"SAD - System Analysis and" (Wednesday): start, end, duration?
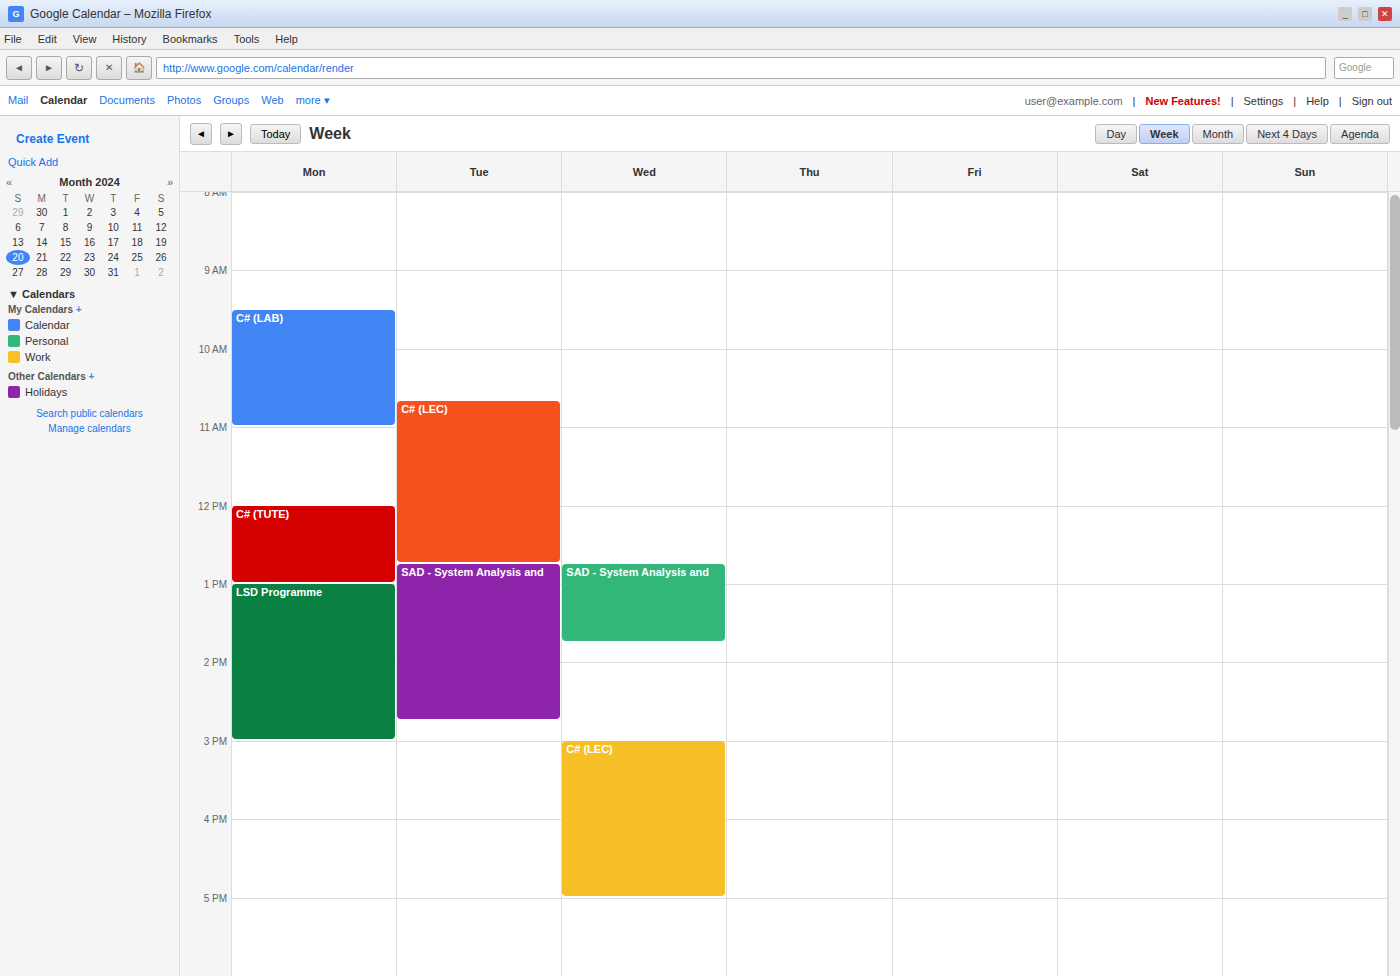
12:45 to 13:45, 1 hour